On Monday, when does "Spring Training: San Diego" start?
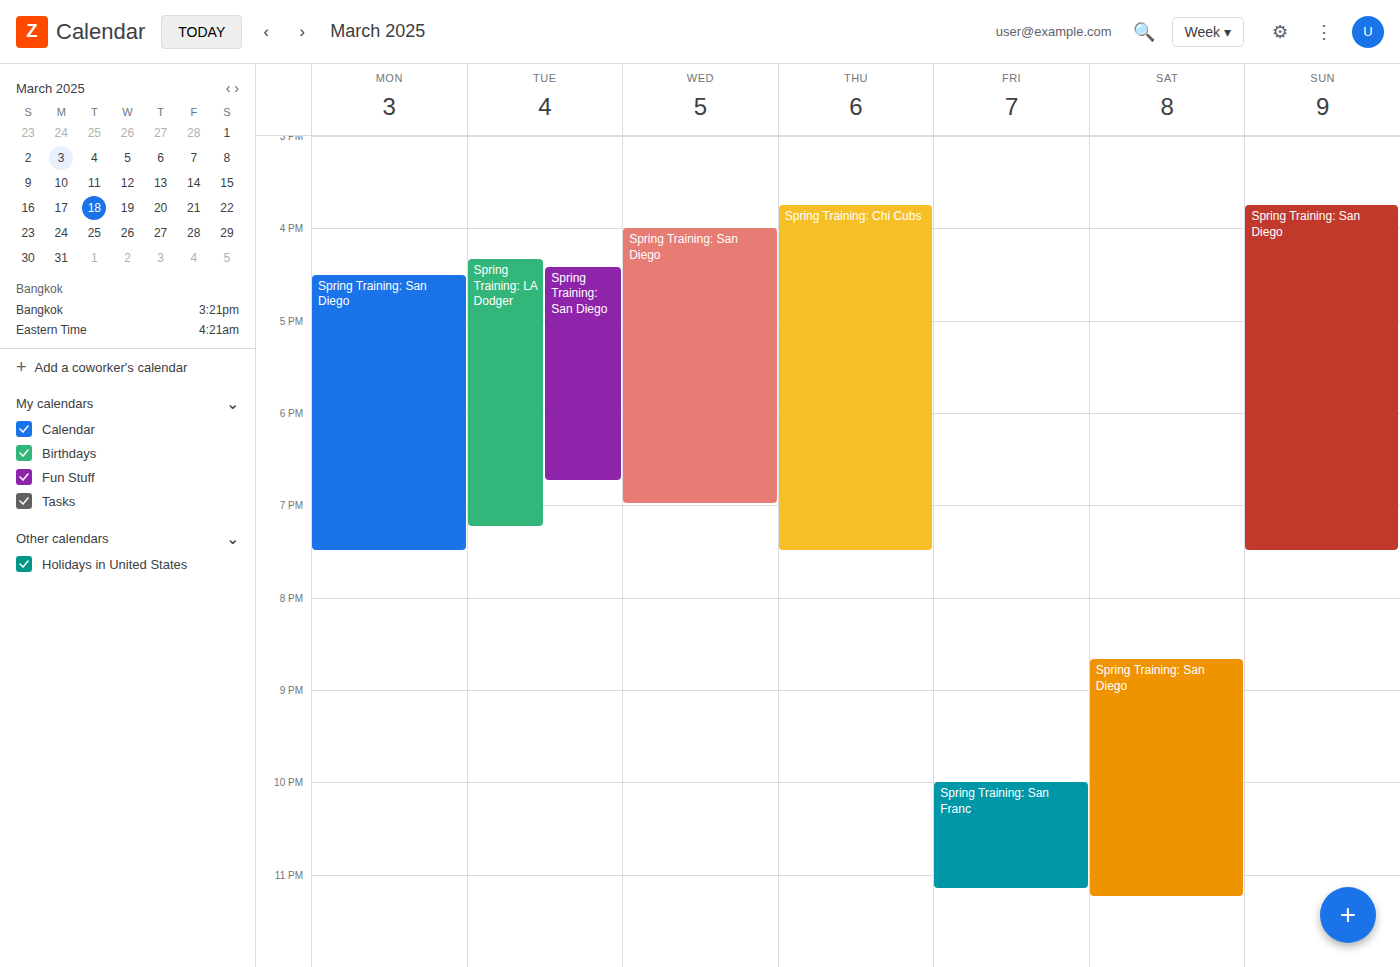
4:30 PM